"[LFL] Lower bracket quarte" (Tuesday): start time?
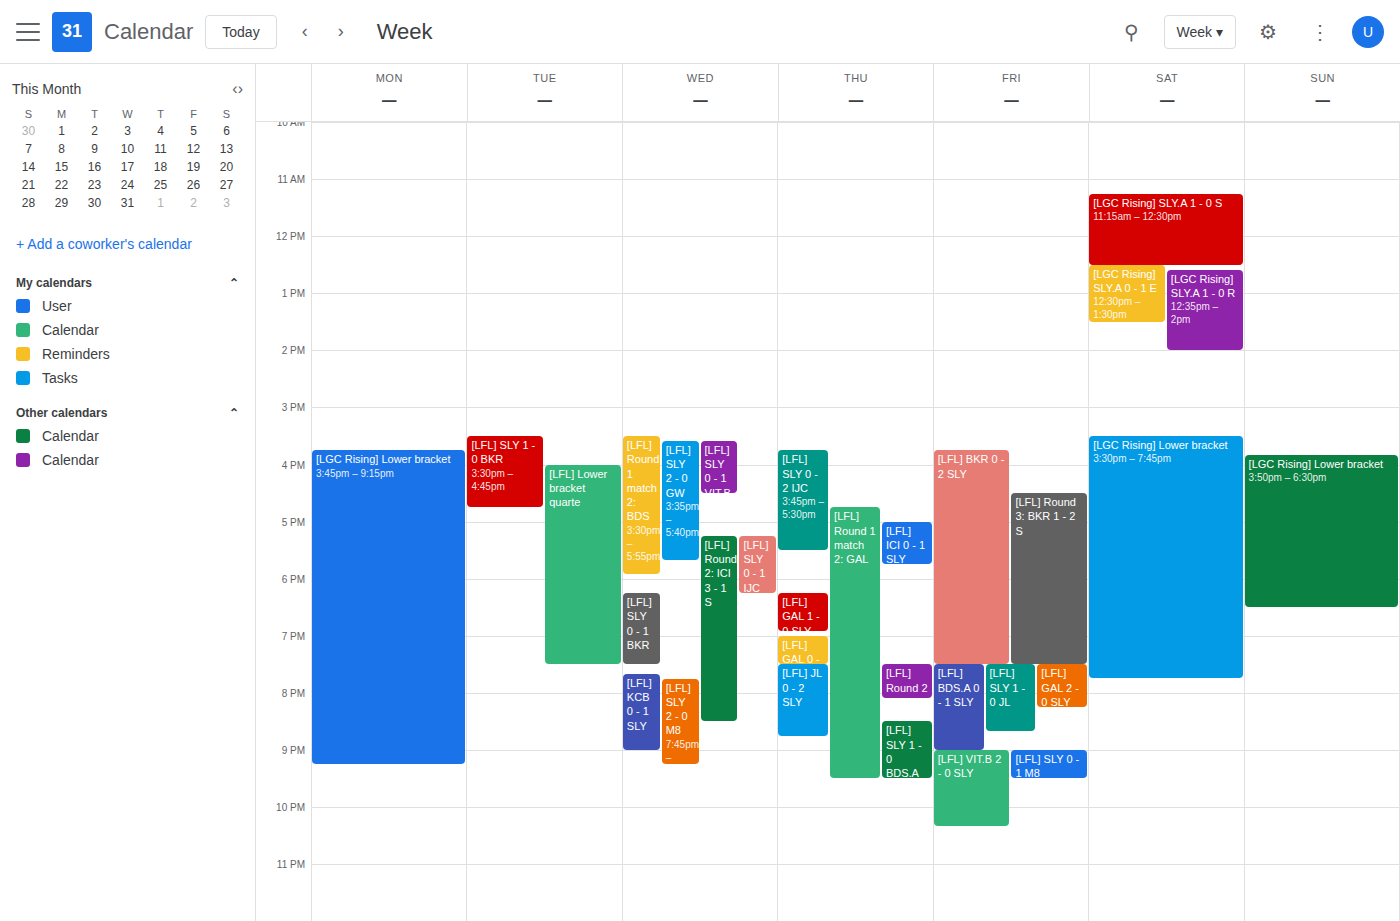
4:00 PM